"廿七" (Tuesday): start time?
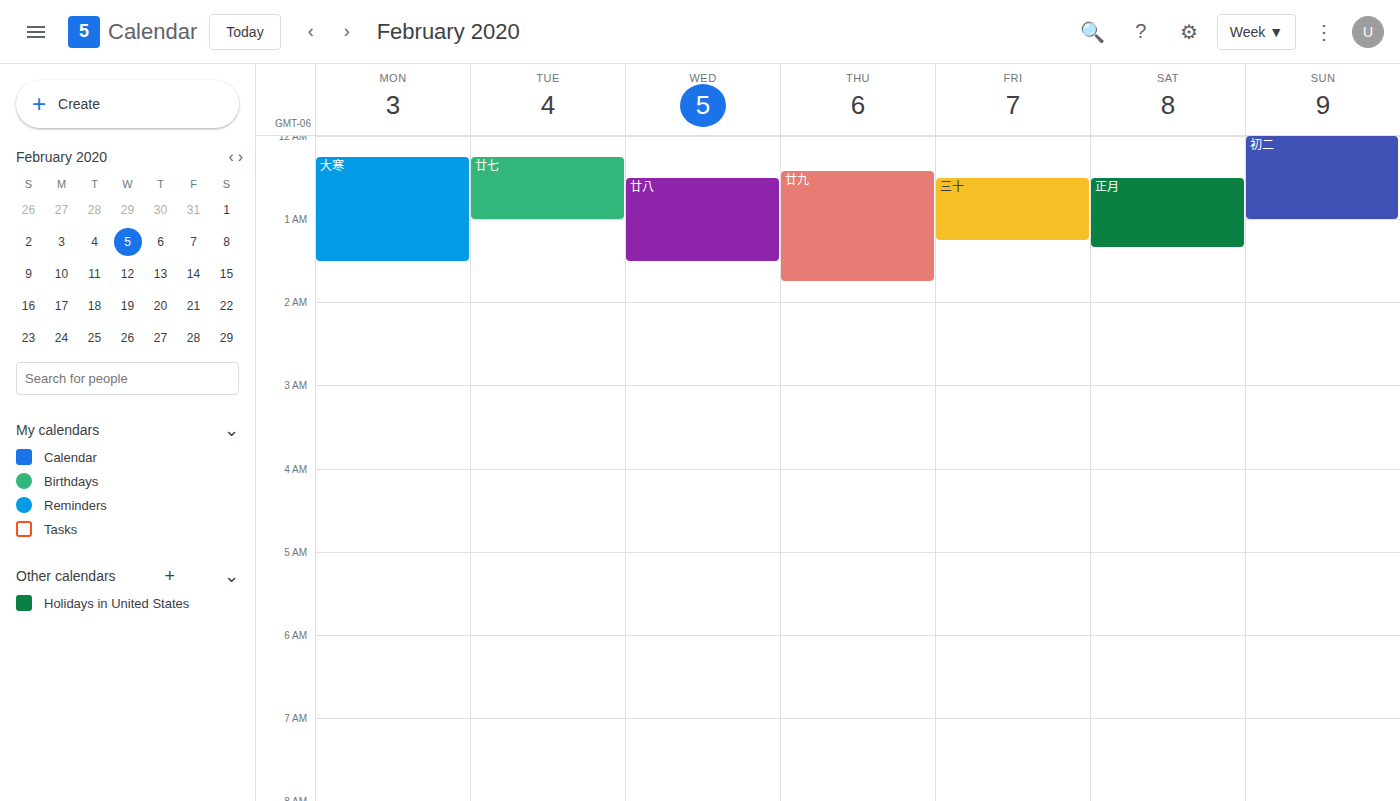
00:15